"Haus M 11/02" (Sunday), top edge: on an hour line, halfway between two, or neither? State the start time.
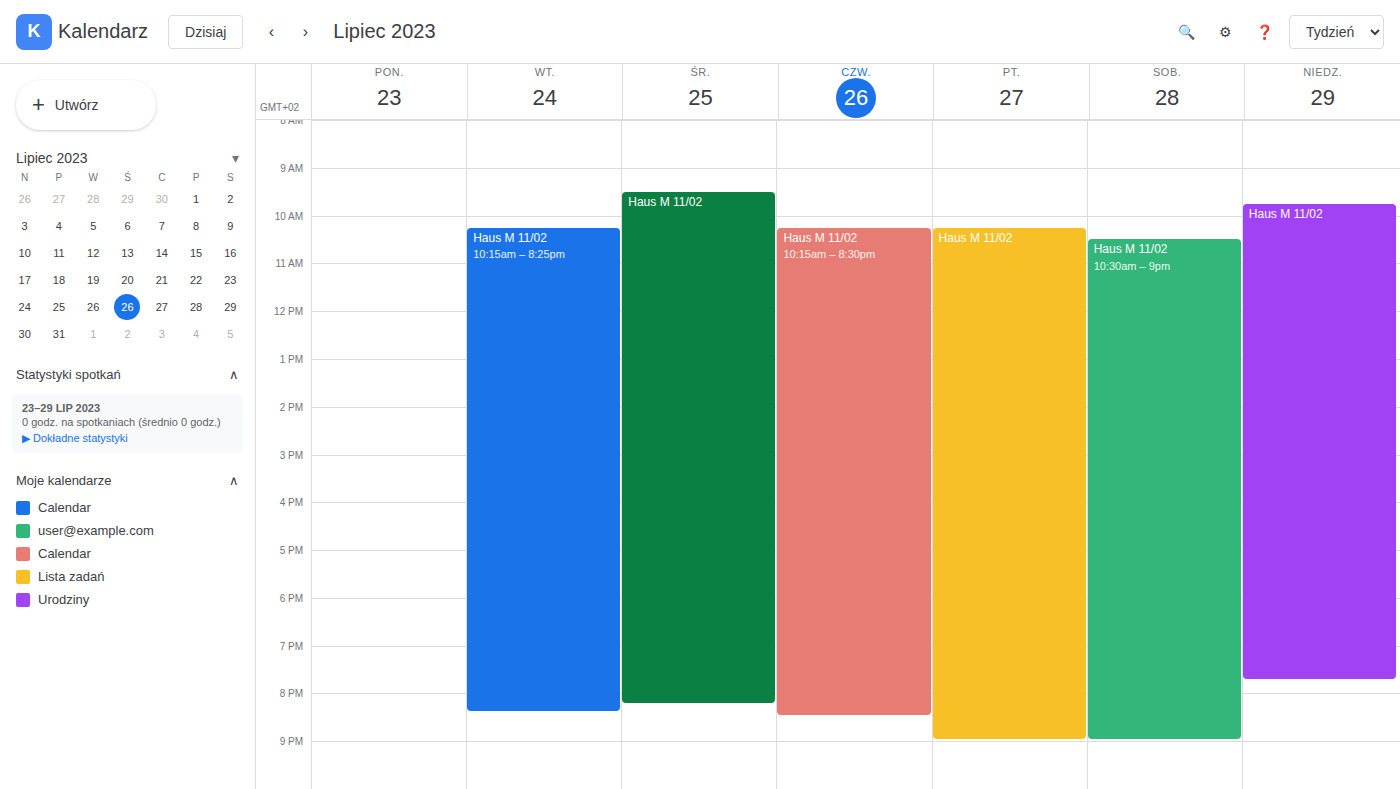
9:45 AM -- neither: three quarters of the way from the 9 AM line to the 10 AM line.